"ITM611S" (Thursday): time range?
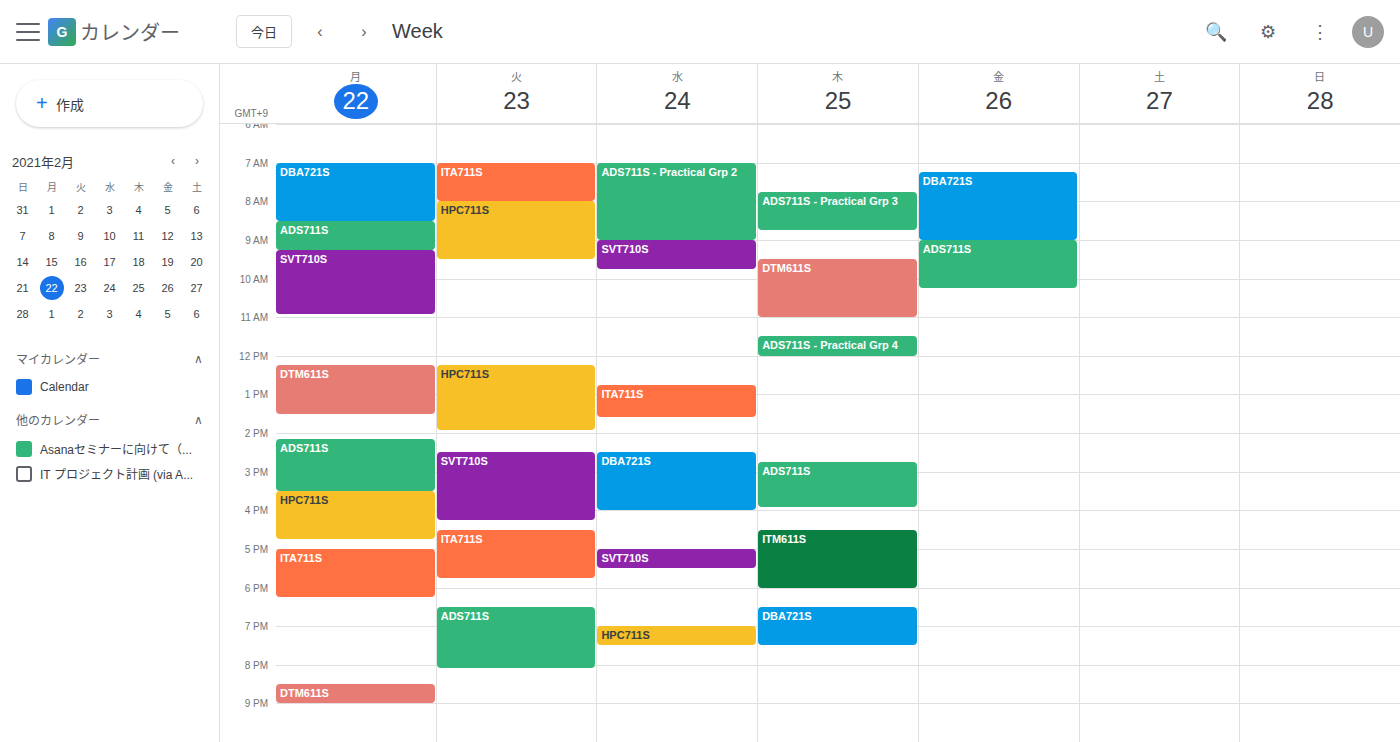
4:30 PM to 6:00 PM